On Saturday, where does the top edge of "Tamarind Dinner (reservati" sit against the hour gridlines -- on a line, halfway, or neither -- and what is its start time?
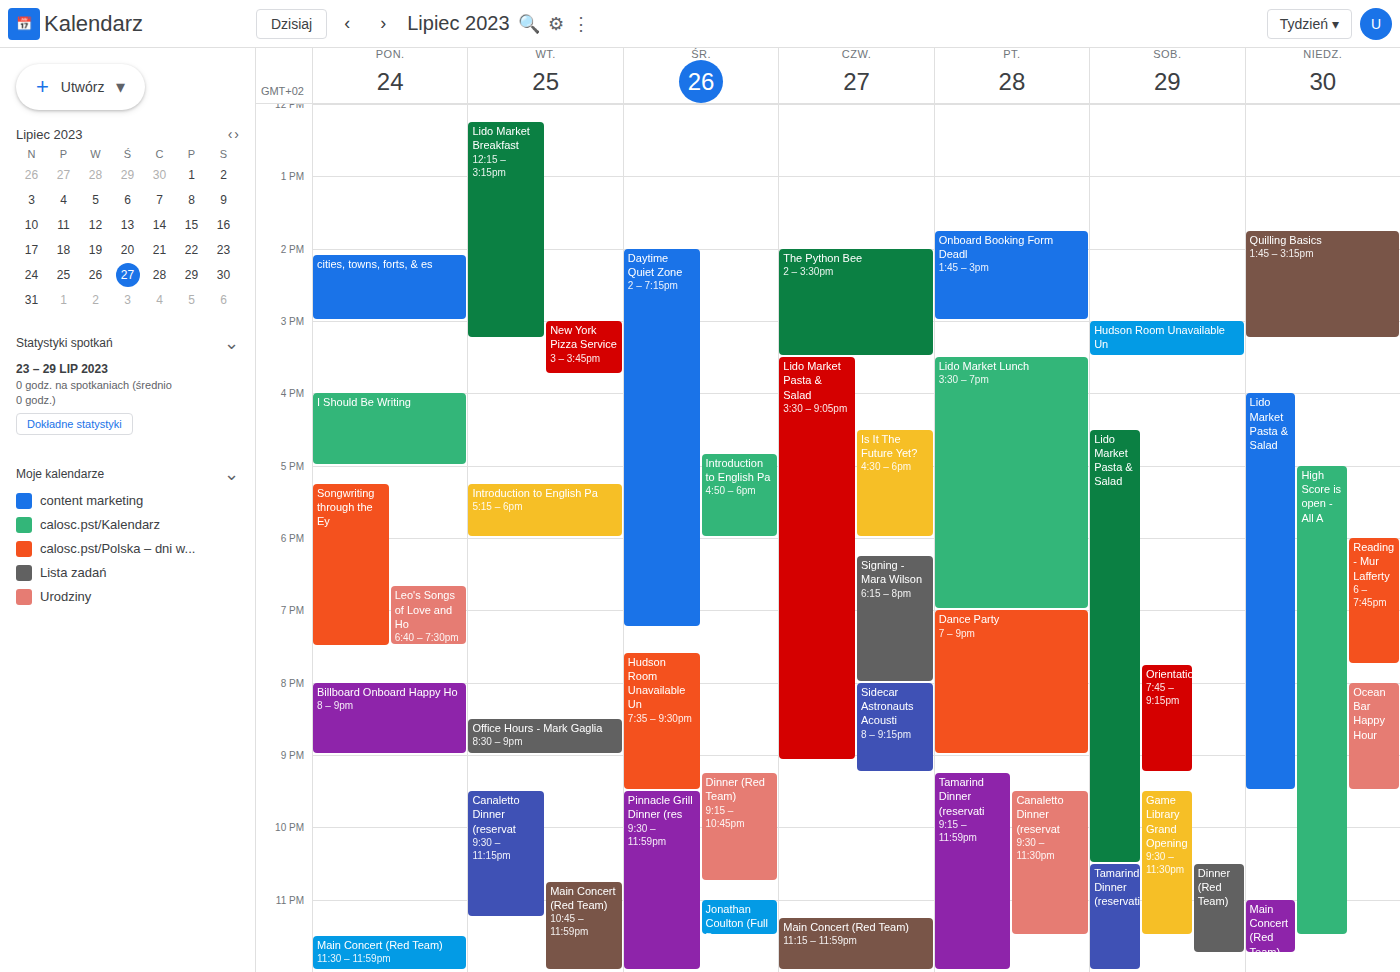
10:30 PM -- halfway between the 10 PM and 11 PM lines.